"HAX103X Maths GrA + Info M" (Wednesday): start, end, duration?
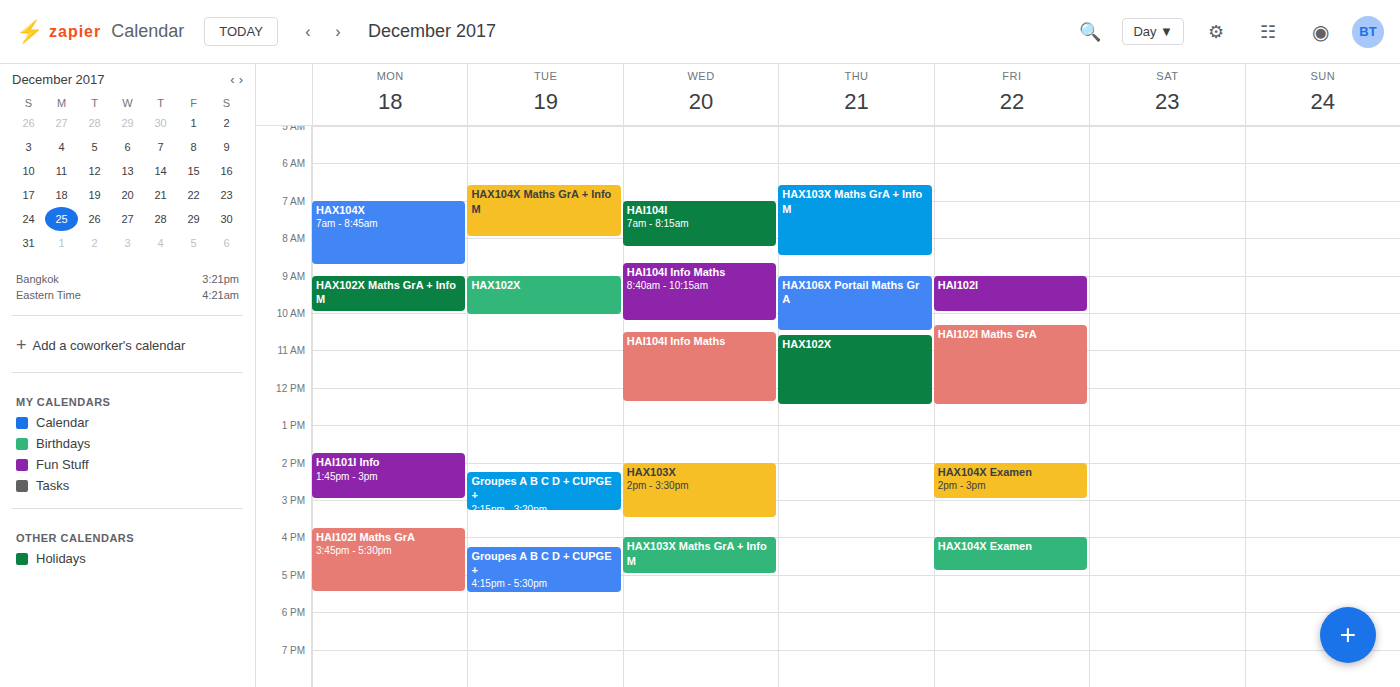
4:00 PM to 5:00 PM, 1 hour